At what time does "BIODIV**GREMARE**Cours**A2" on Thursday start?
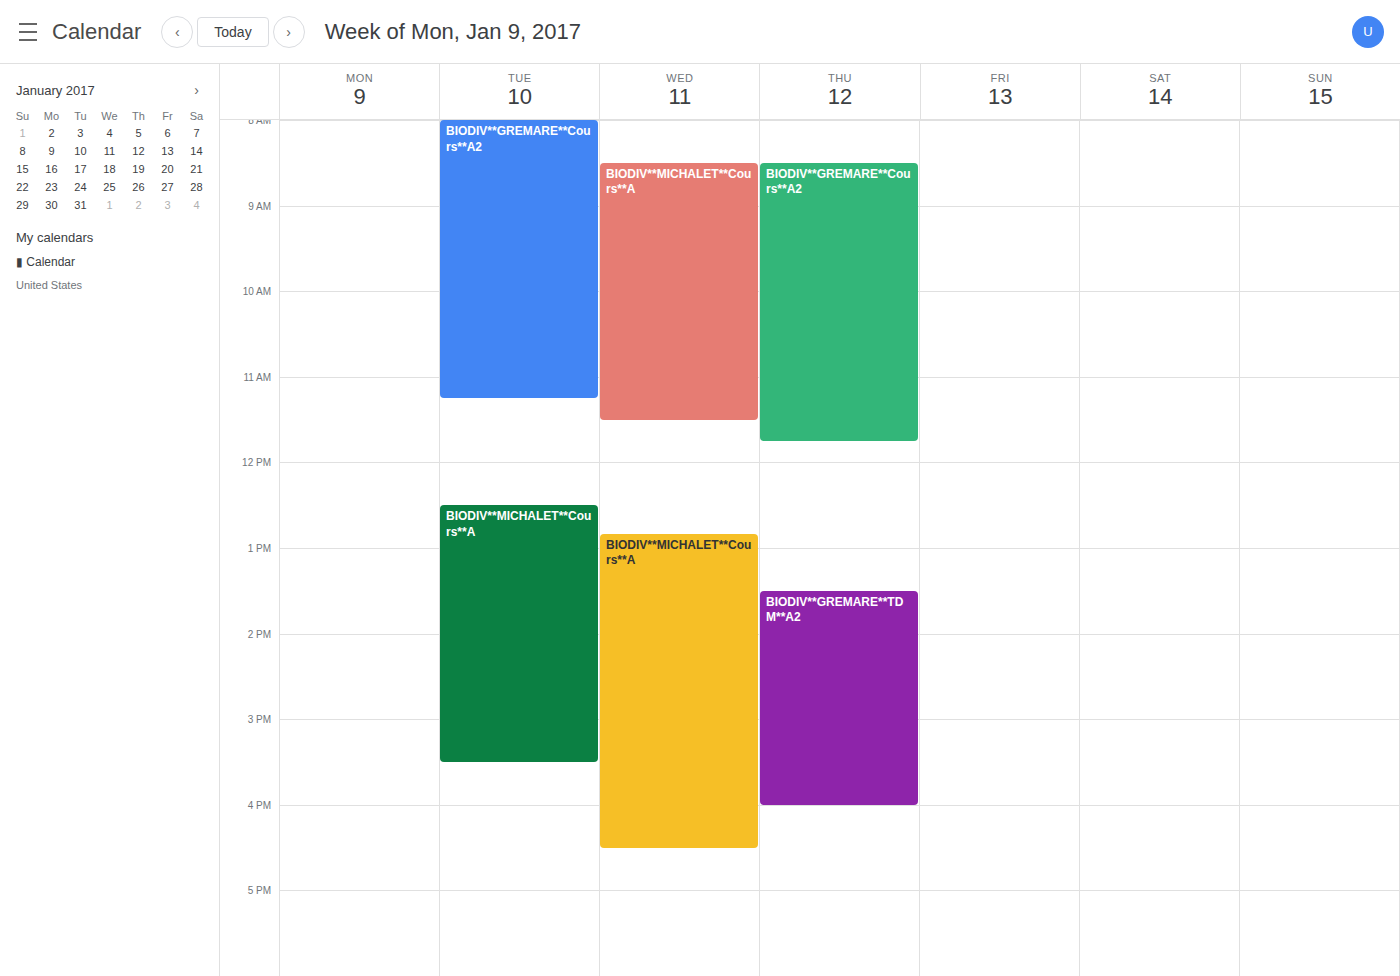
8:30 AM